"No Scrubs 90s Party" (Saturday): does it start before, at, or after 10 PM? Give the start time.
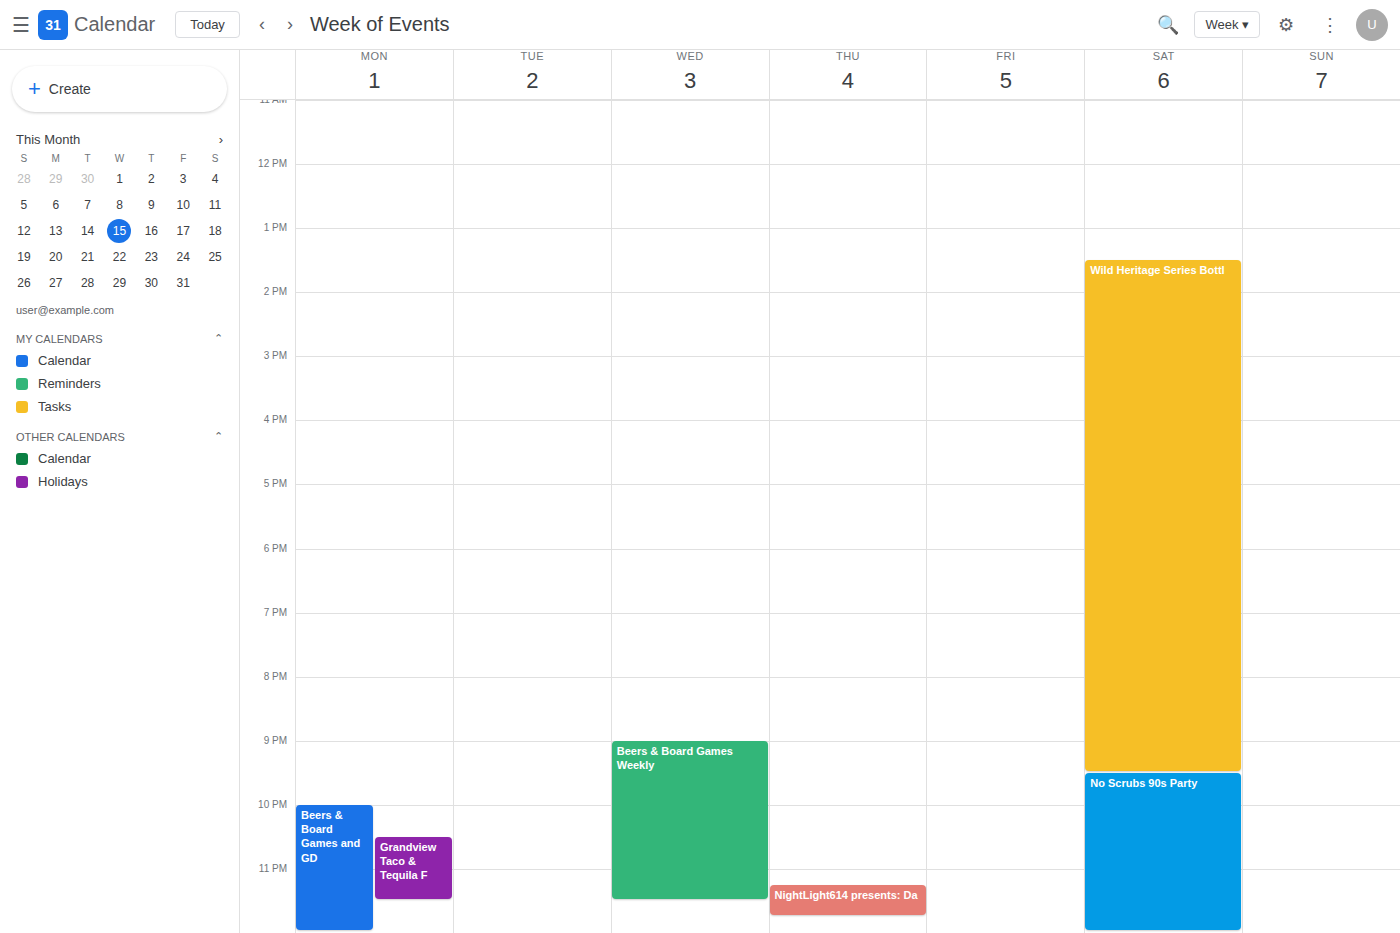
9:30 PM -- before 10 PM, 30 minutes above the 10 PM line.